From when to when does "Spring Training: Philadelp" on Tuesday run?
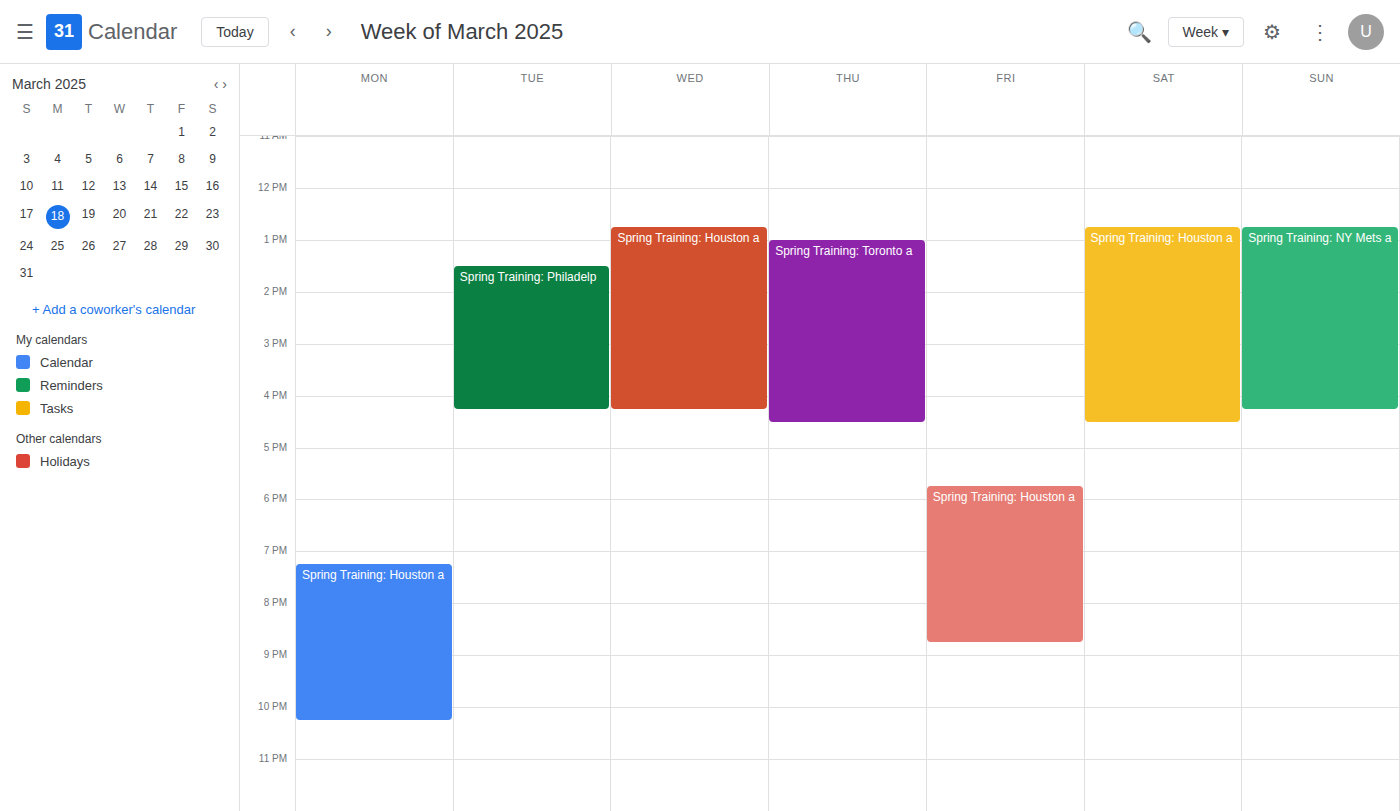
1:30 PM to 4:15 PM